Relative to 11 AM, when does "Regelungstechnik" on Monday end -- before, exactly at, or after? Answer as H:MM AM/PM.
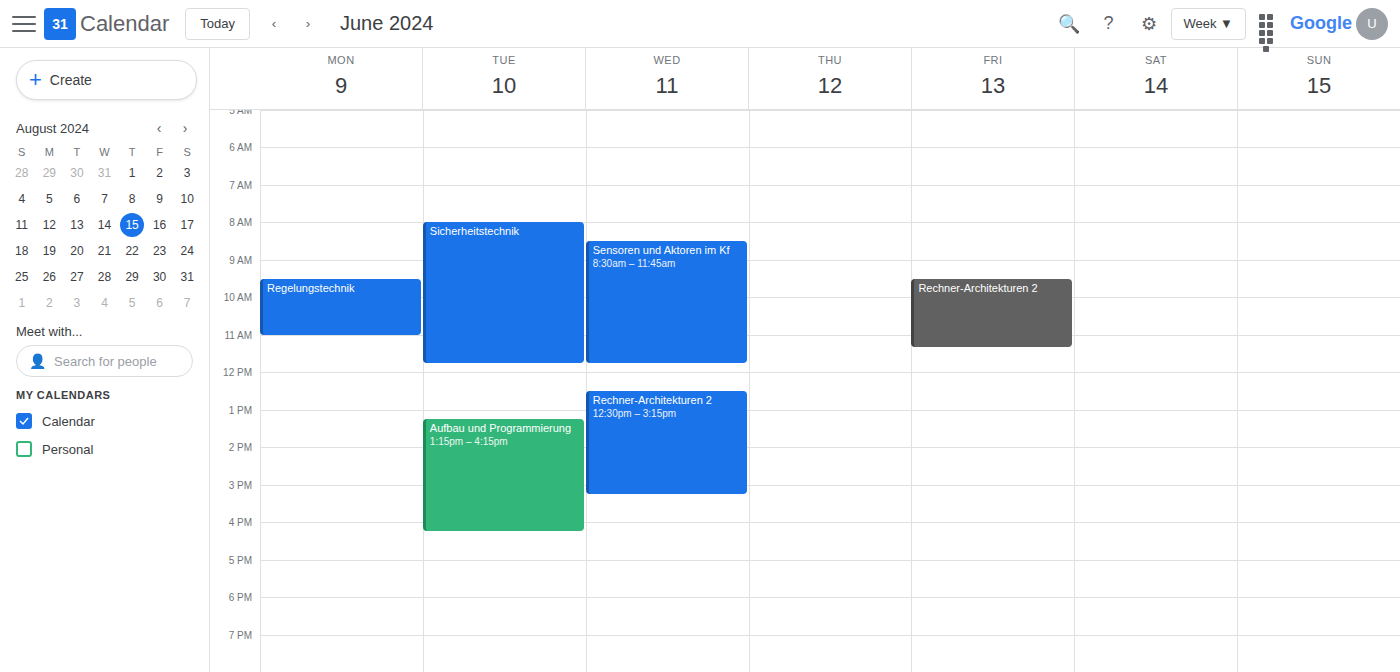
11:00 AM -- exactly at 11 AM, on the 11 AM line.